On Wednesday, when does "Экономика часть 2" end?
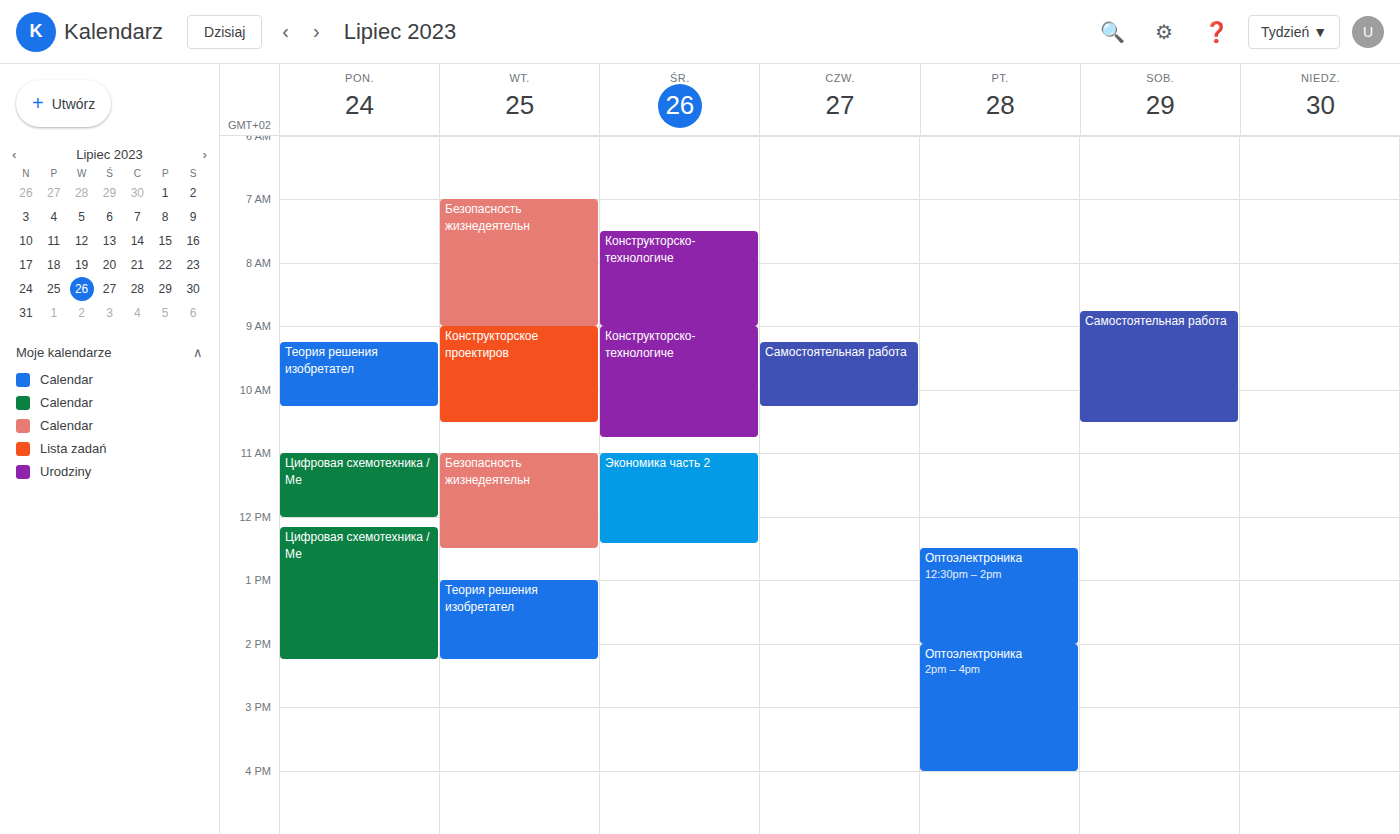
12:25 PM